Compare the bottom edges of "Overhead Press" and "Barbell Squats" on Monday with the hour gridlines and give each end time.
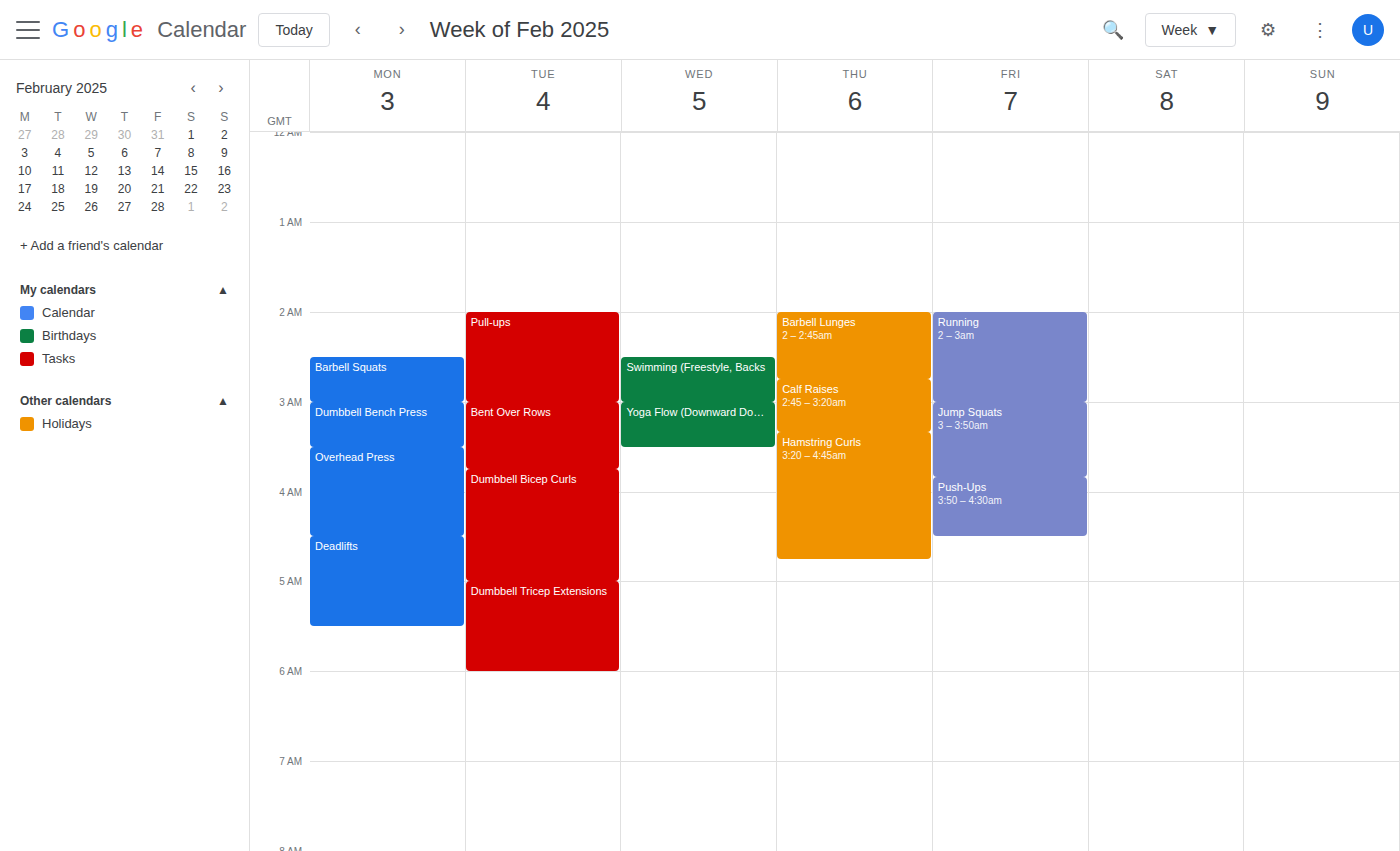
"Overhead Press": 4:30 AM, halfway between the 4 AM and 5 AM lines. "Barbell Squats": 3:00 AM, exactly on the 3 AM line.